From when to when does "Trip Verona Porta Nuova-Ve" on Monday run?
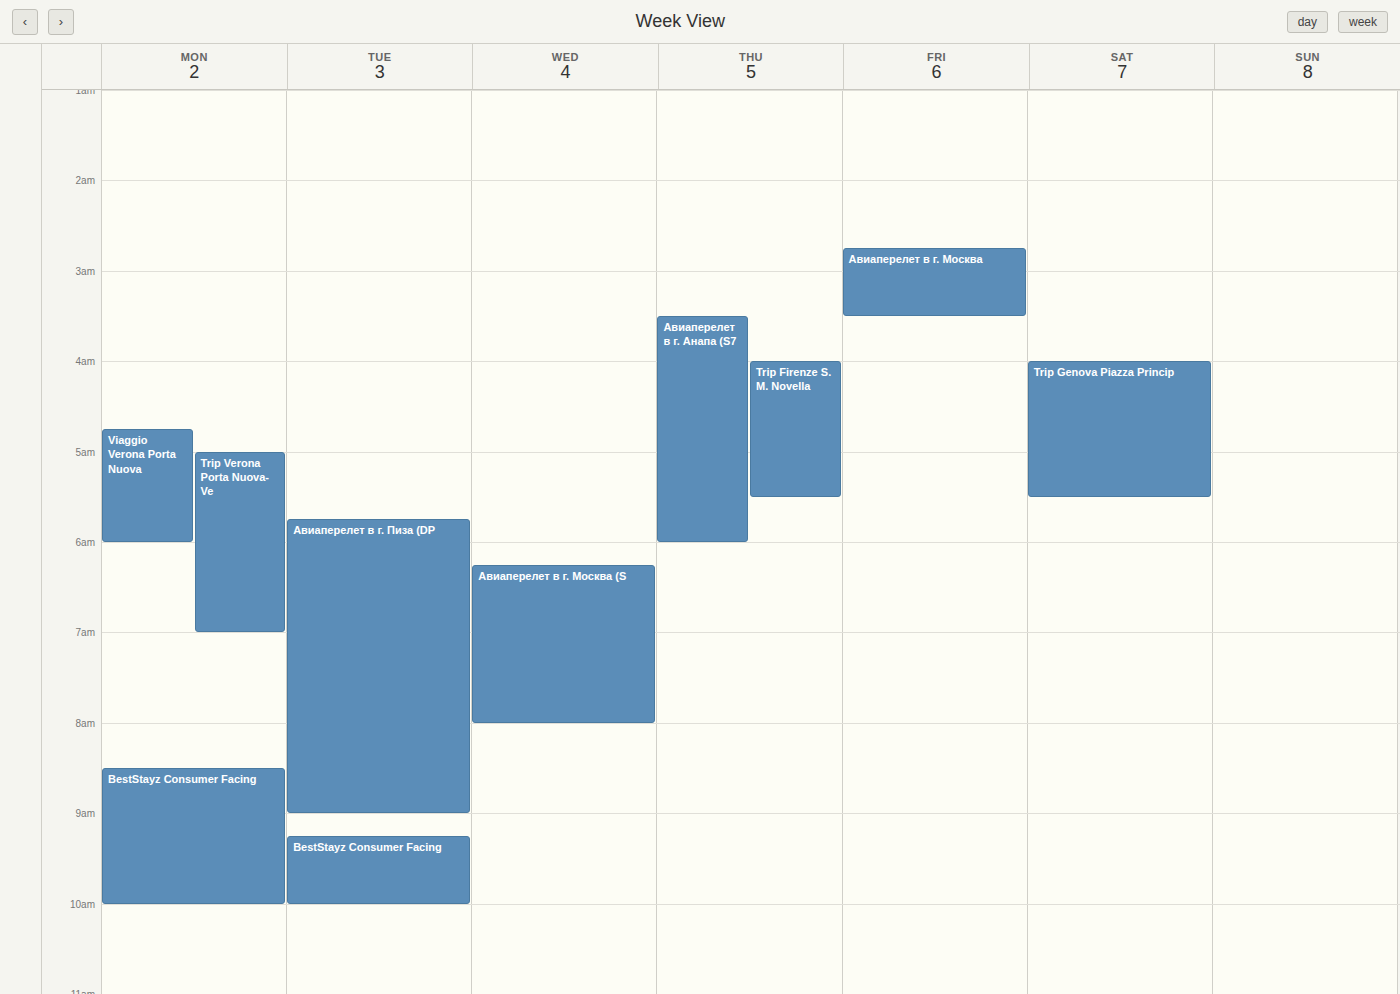
05:00 to 07:00